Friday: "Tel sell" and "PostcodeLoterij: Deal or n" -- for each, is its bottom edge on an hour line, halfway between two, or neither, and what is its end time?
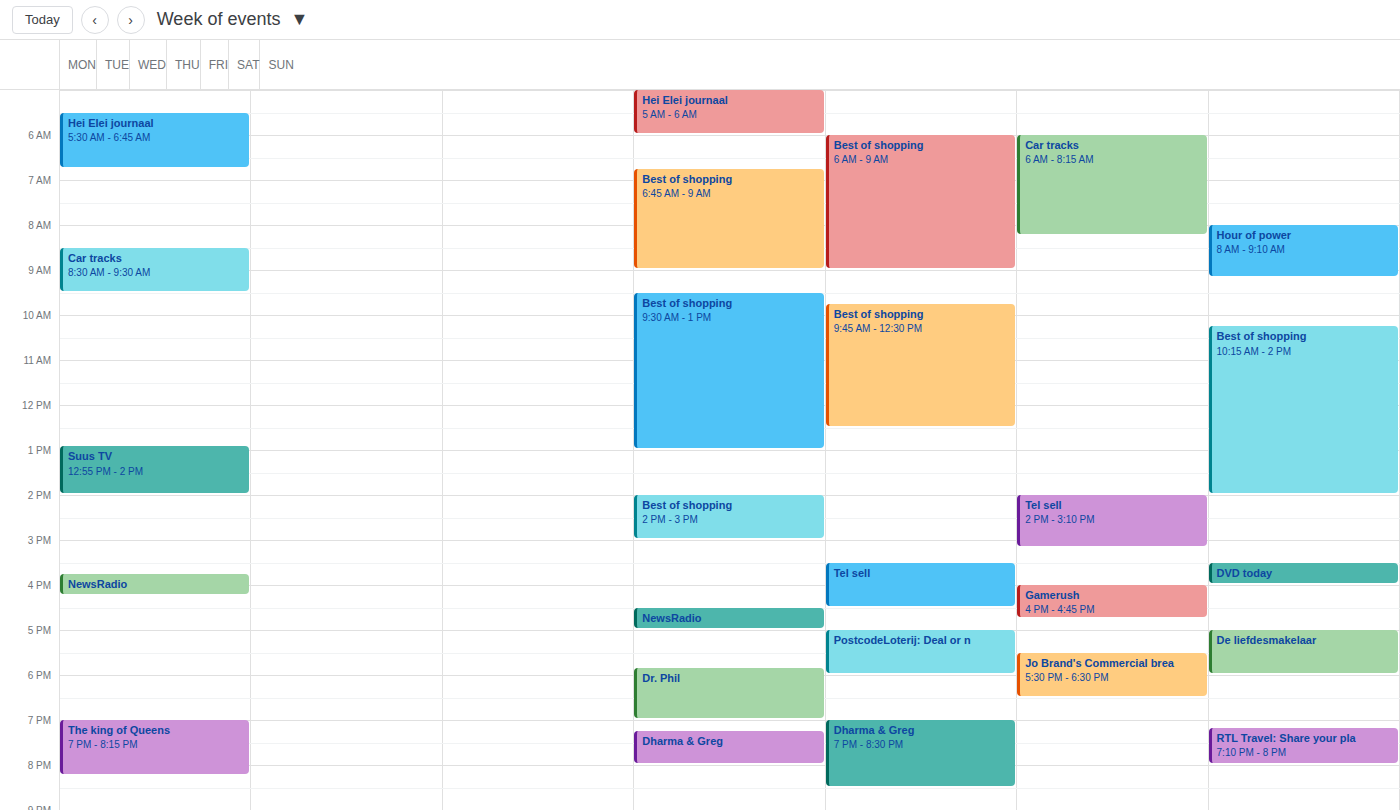
"Tel sell": 4:30 PM, halfway between the 4 PM and 5 PM lines. "PostcodeLoterij: Deal or n": 6:00 PM, exactly on the 6 PM line.